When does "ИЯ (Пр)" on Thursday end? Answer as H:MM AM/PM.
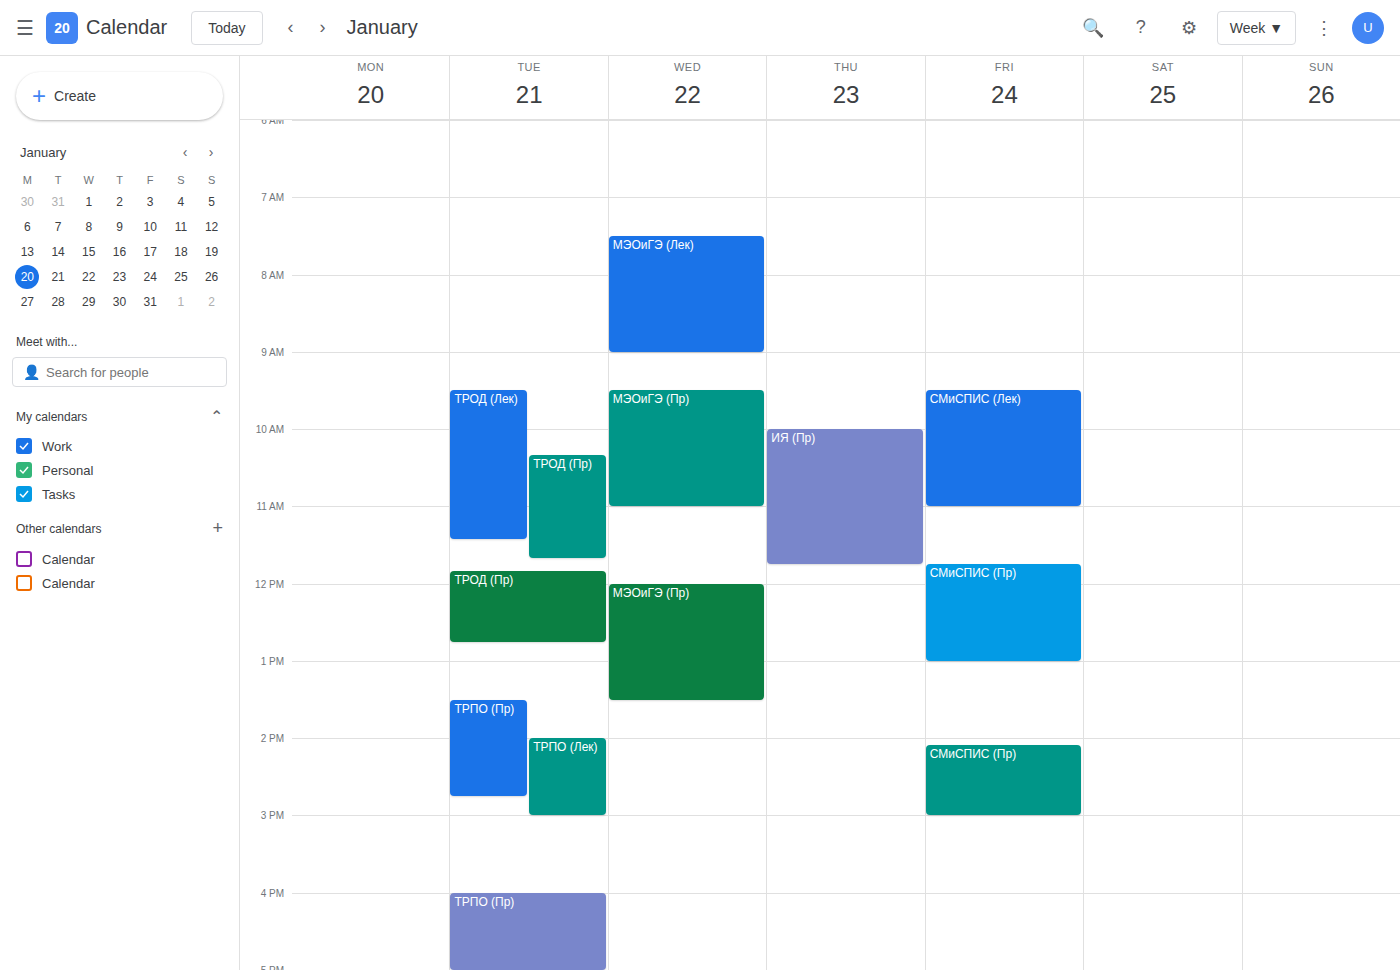
11:45 AM